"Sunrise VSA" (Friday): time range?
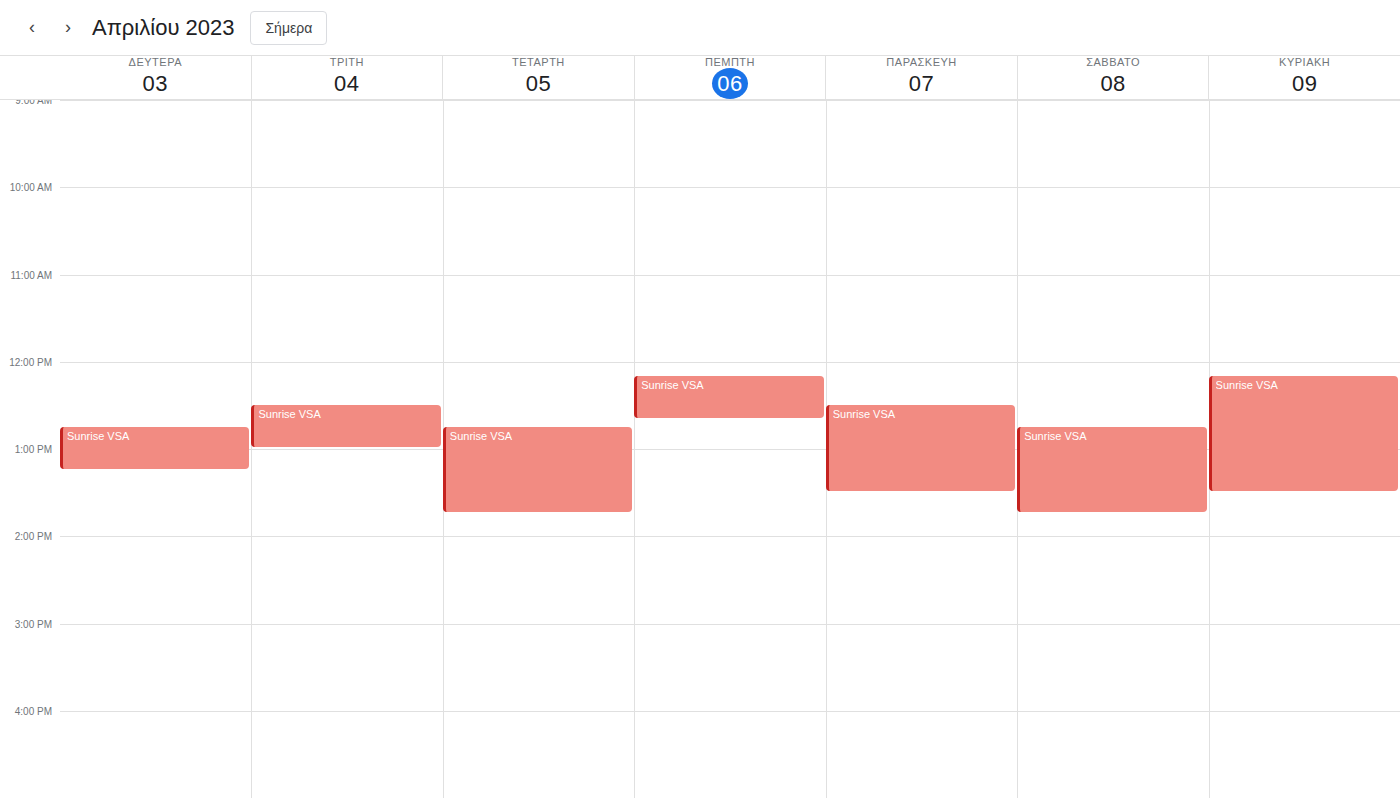
12:30 PM to 1:30 PM